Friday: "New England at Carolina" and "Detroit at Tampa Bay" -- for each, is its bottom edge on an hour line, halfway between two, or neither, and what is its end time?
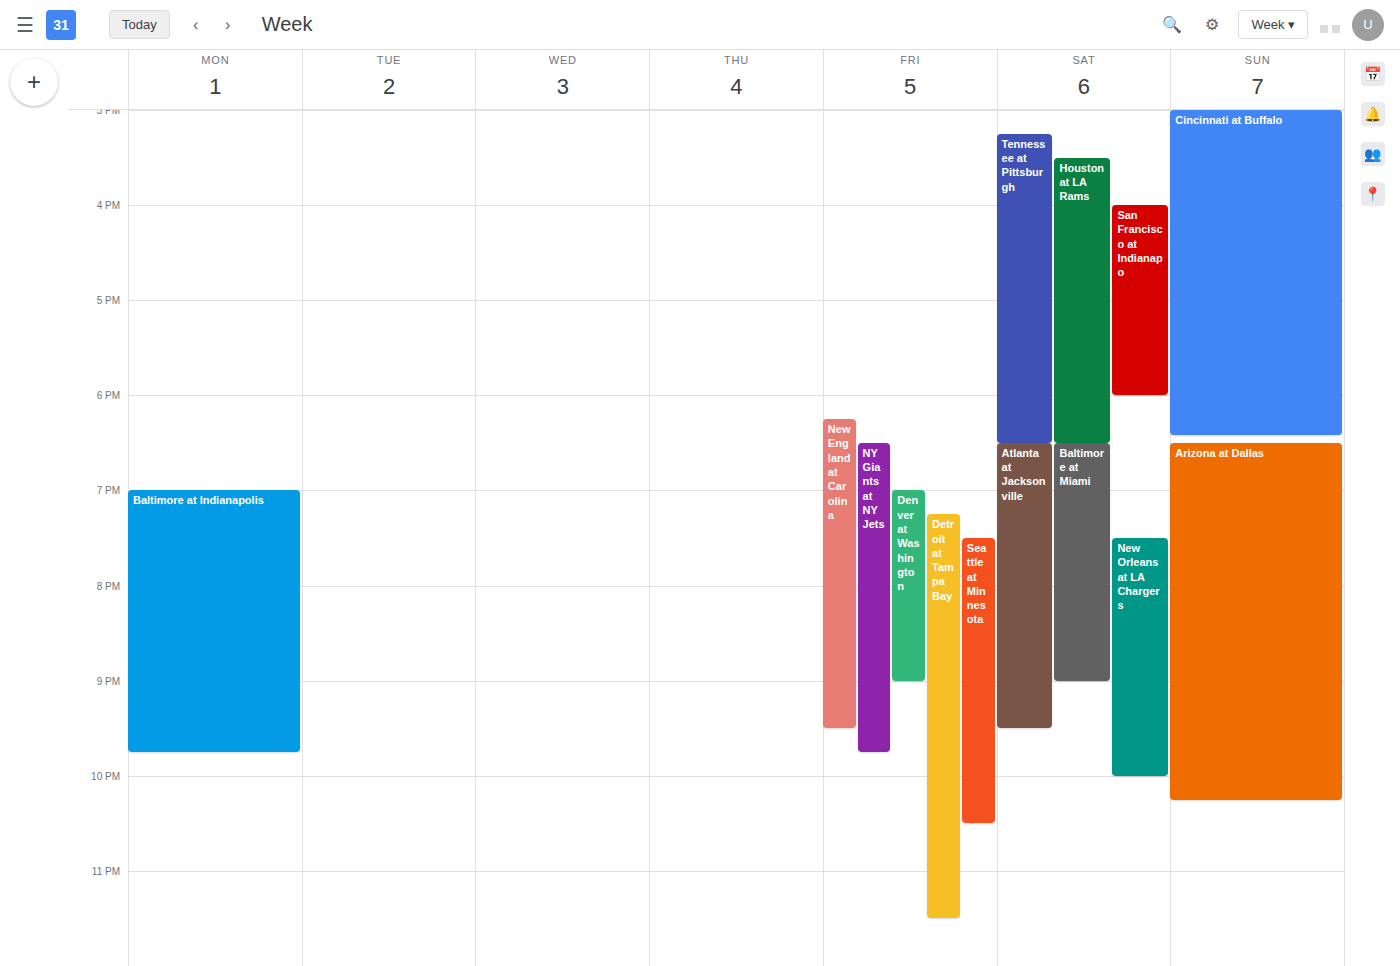
"New England at Carolina": 9:30 PM, halfway between the 9 PM and 10 PM lines. "Detroit at Tampa Bay": 11:30 PM, halfway between the 11 PM and 12 AM lines.